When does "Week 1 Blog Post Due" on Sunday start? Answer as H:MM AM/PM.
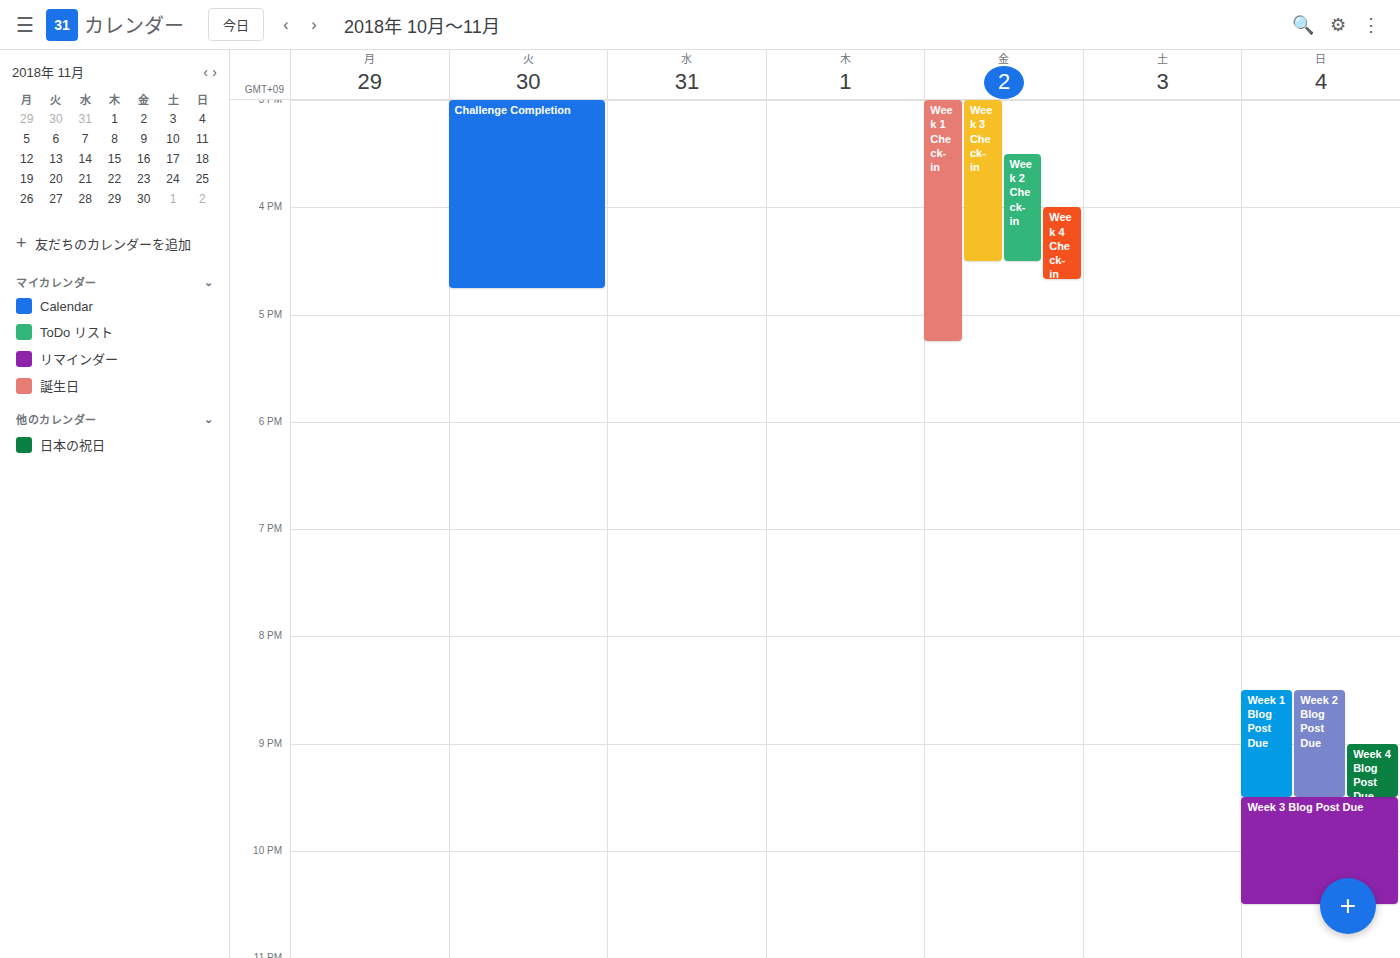
8:30 PM